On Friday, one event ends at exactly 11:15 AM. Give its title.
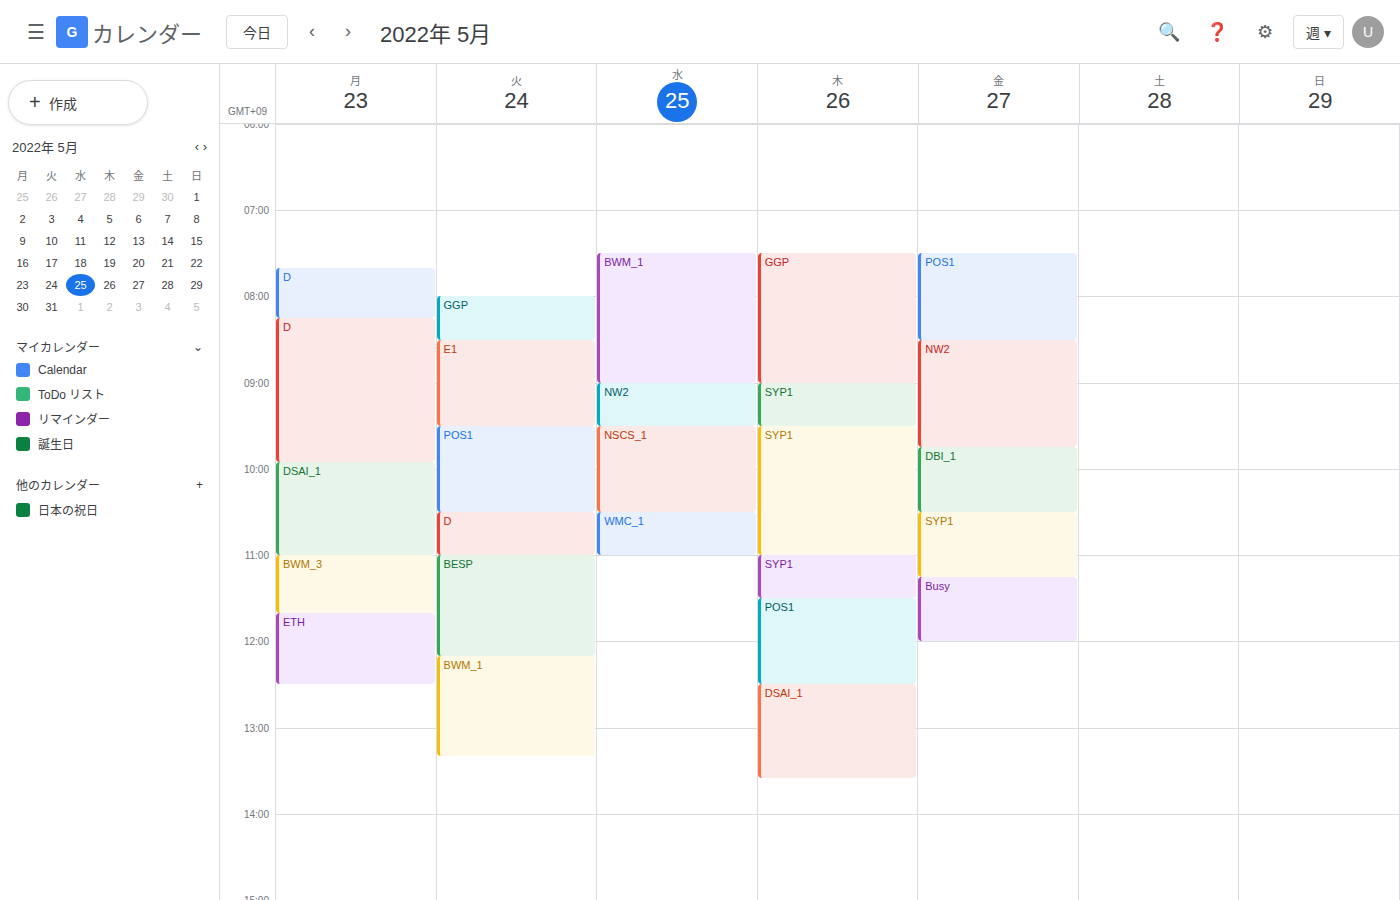
"SYP1"